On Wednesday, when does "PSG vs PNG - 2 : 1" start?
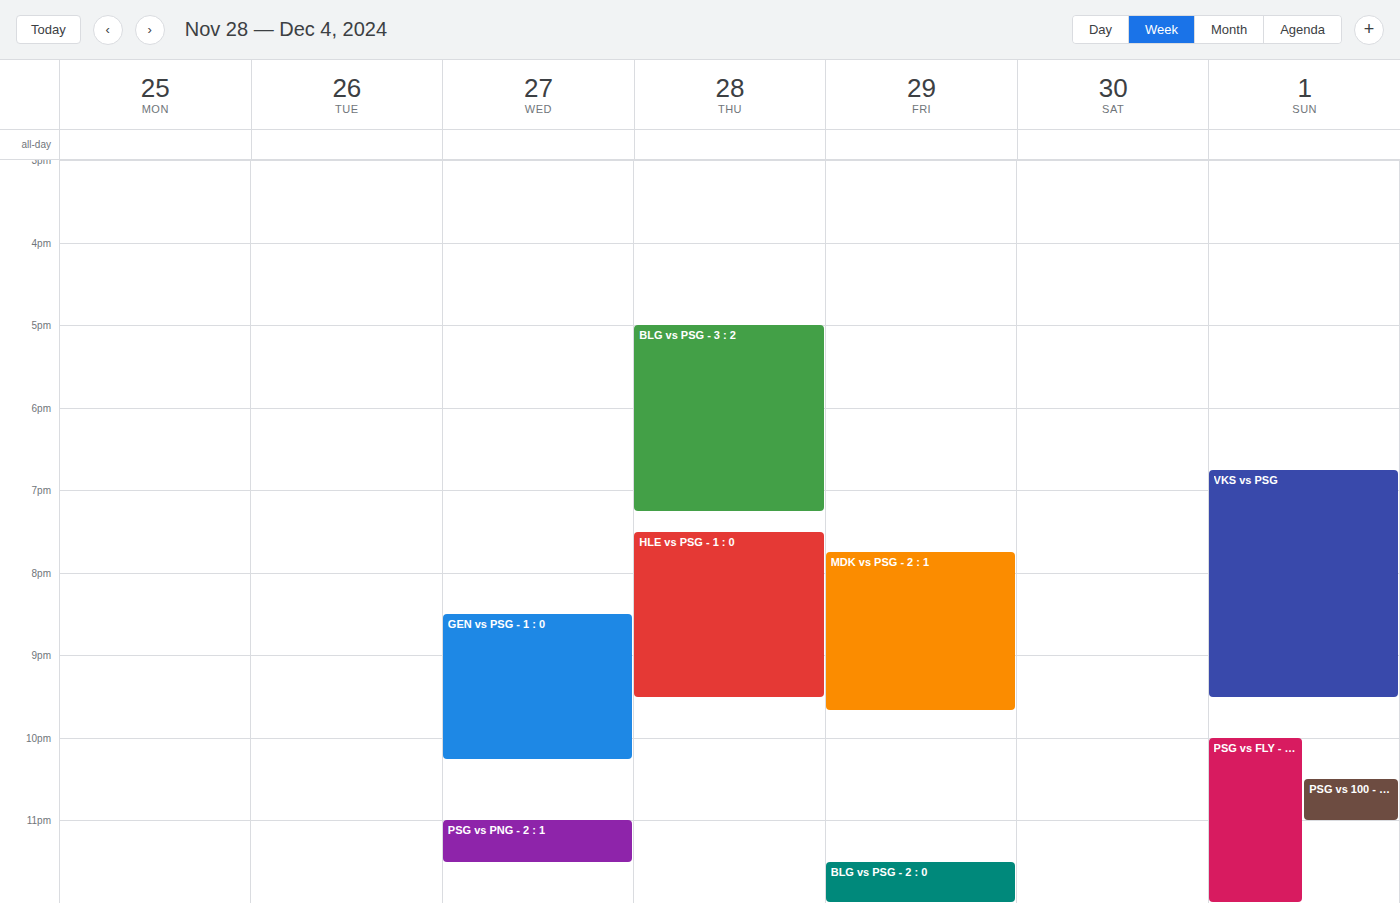
23:00